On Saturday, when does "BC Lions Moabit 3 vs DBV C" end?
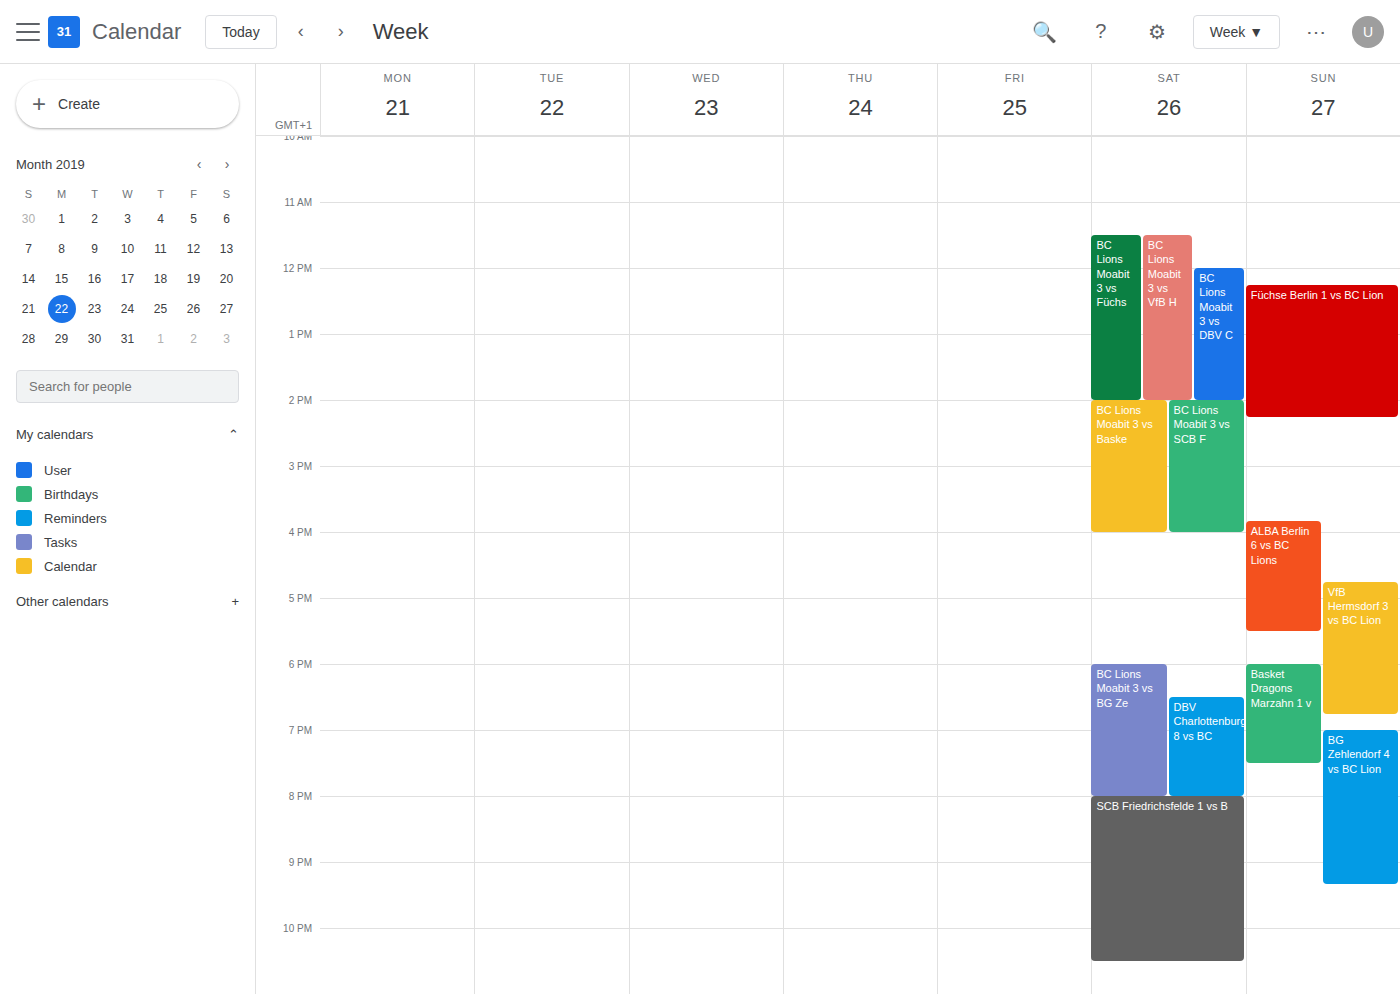
2:00 PM